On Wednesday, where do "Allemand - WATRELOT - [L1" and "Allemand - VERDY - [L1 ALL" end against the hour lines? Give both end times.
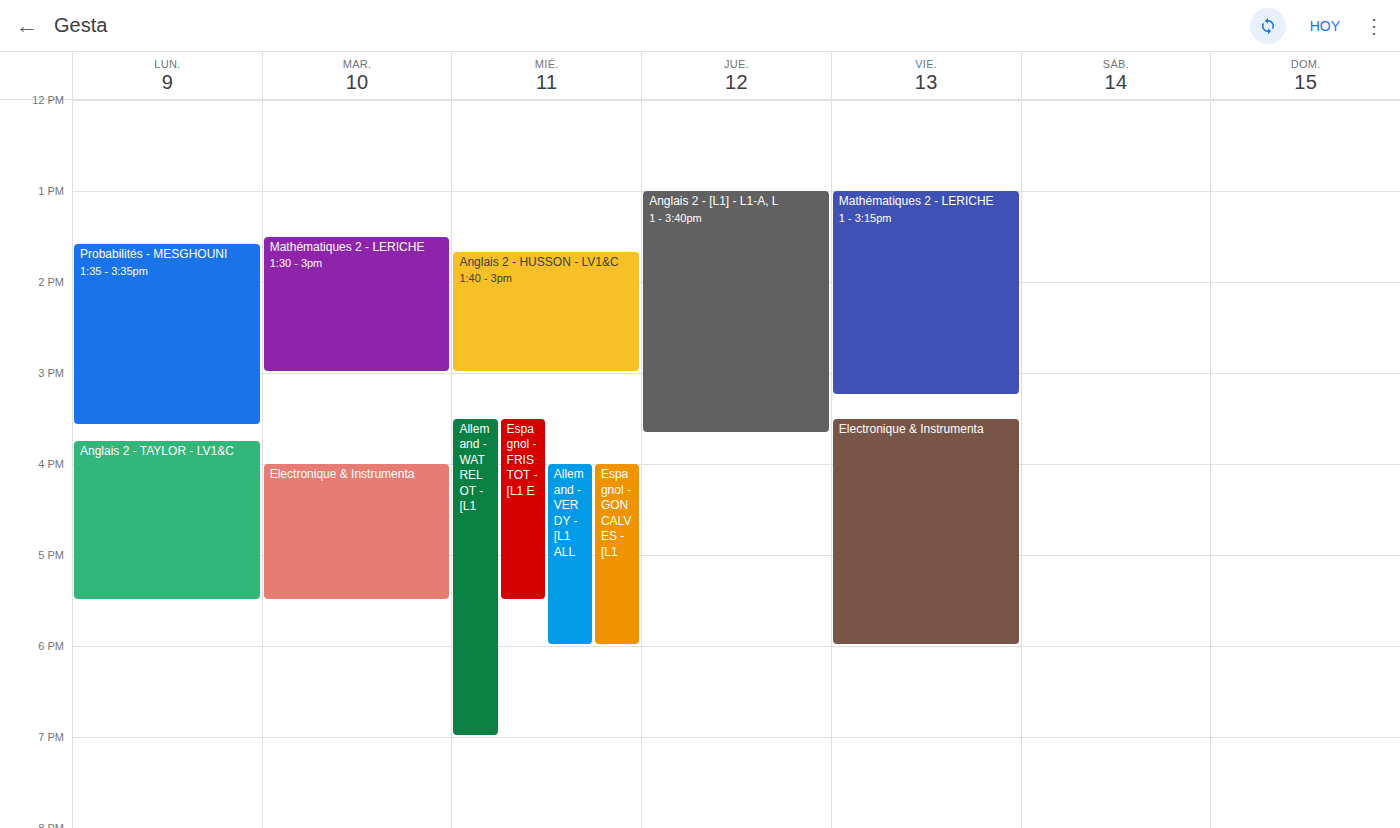
"Allemand - WATRELOT - [L1": 7:00 PM, exactly on the 7 PM line. "Allemand - VERDY - [L1 ALL": 6:00 PM, exactly on the 6 PM line.